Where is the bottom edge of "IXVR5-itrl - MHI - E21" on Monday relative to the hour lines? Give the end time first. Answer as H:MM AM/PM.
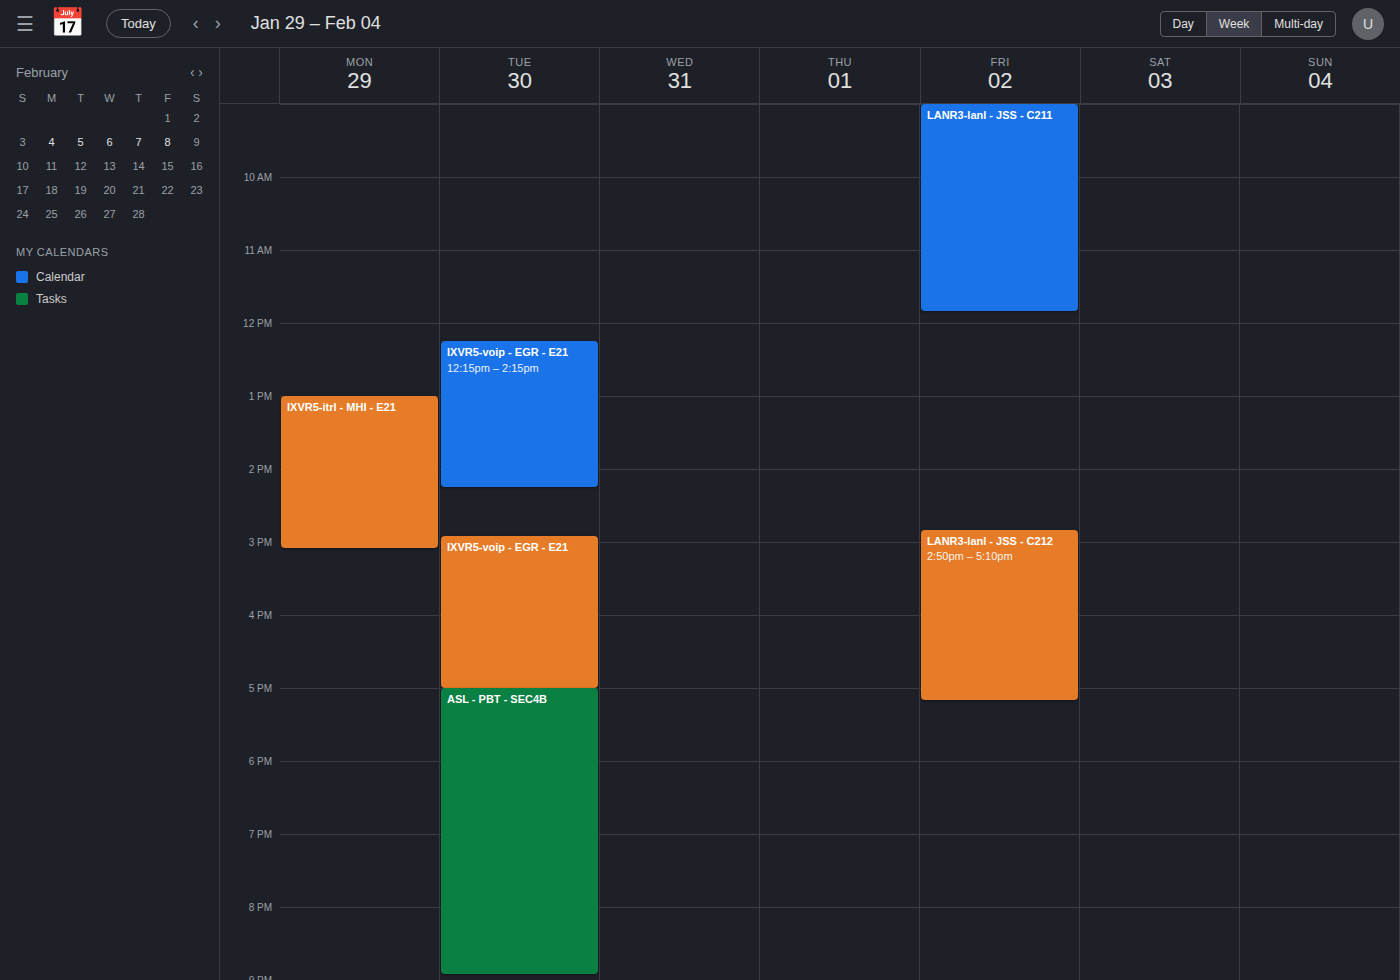
3:05 PM -- neither: 5 minutes below the 3 PM line and 55 minutes above the 4 PM line.